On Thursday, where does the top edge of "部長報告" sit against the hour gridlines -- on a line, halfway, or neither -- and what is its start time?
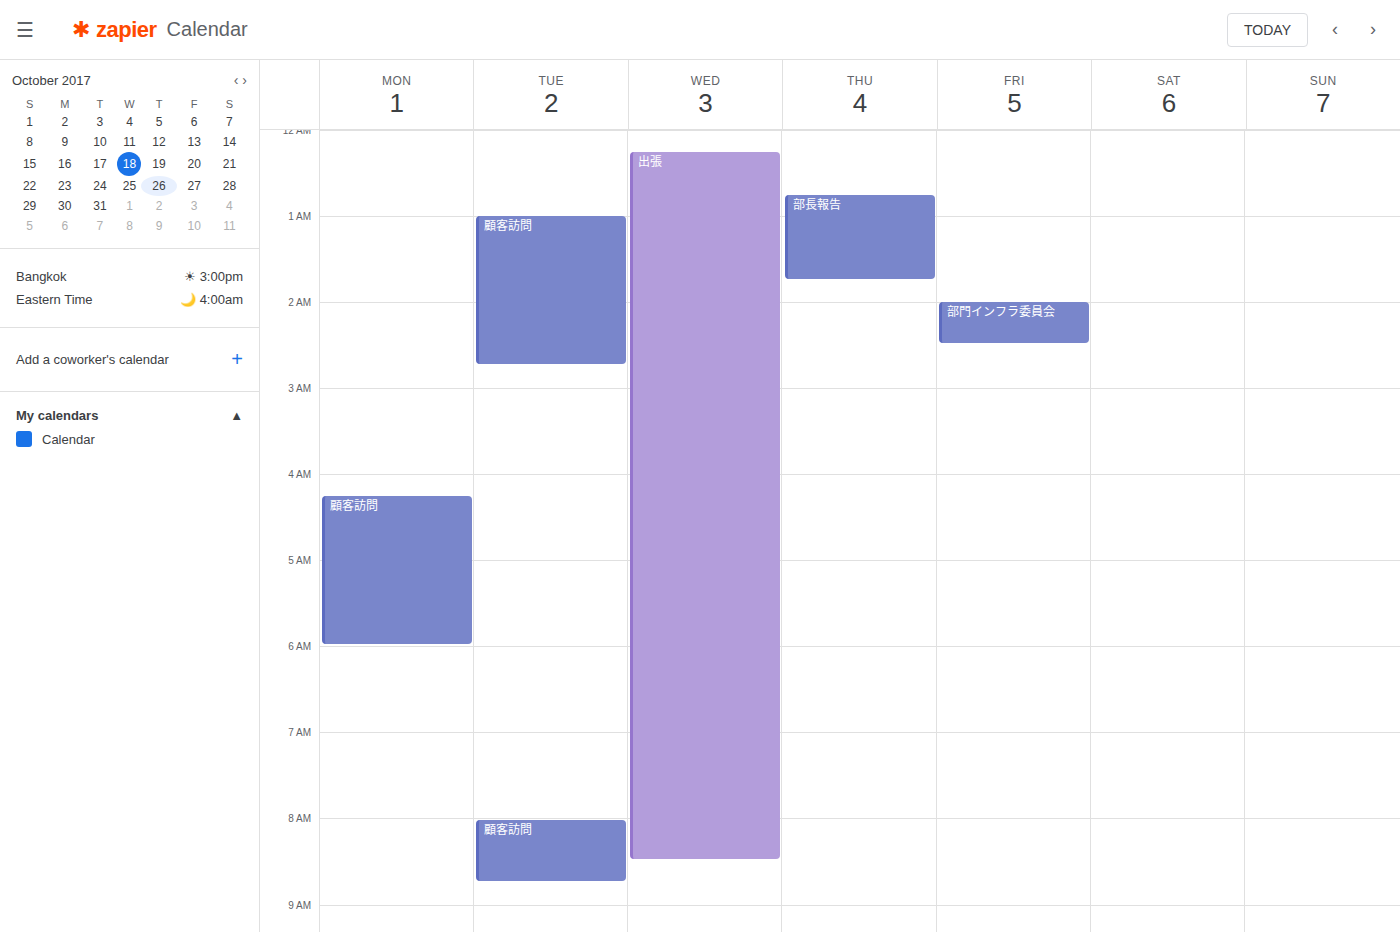
12:45 AM -- neither: three quarters of the way from the 12 AM line to the 1 AM line.